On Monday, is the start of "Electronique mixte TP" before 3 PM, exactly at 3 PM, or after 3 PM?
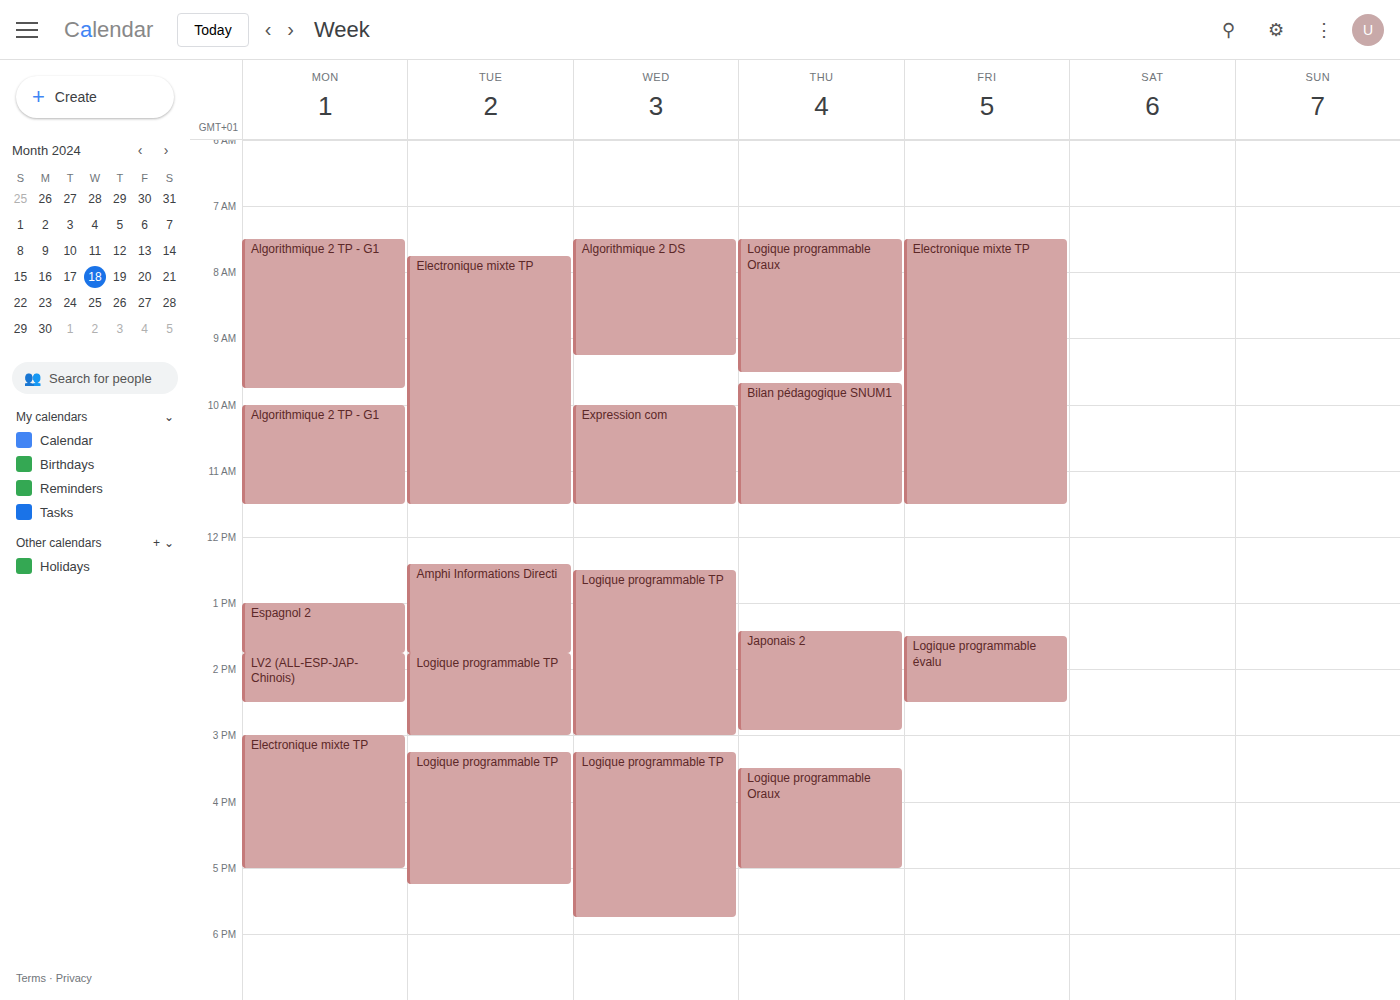
3:00 PM -- exactly at 3 PM, on the 3 PM line.